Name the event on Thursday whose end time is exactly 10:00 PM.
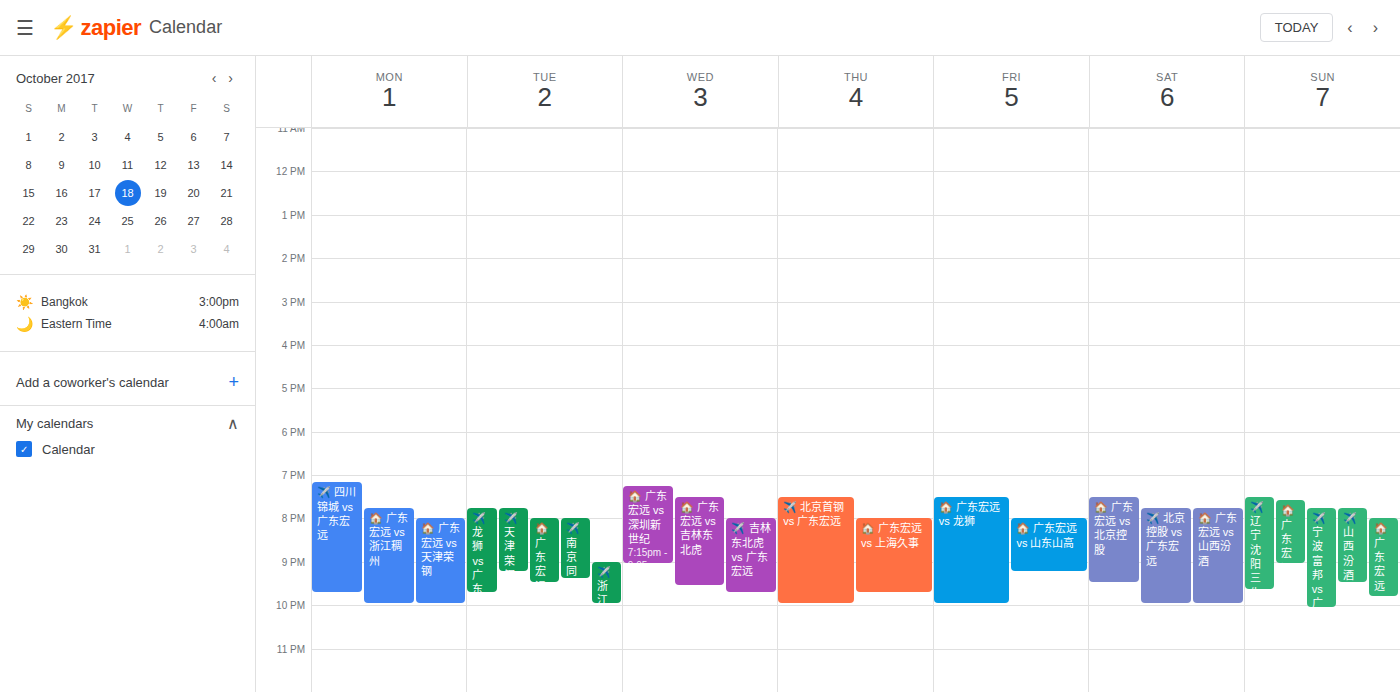
"✈️ 北京首钢 vs 广东宏远"